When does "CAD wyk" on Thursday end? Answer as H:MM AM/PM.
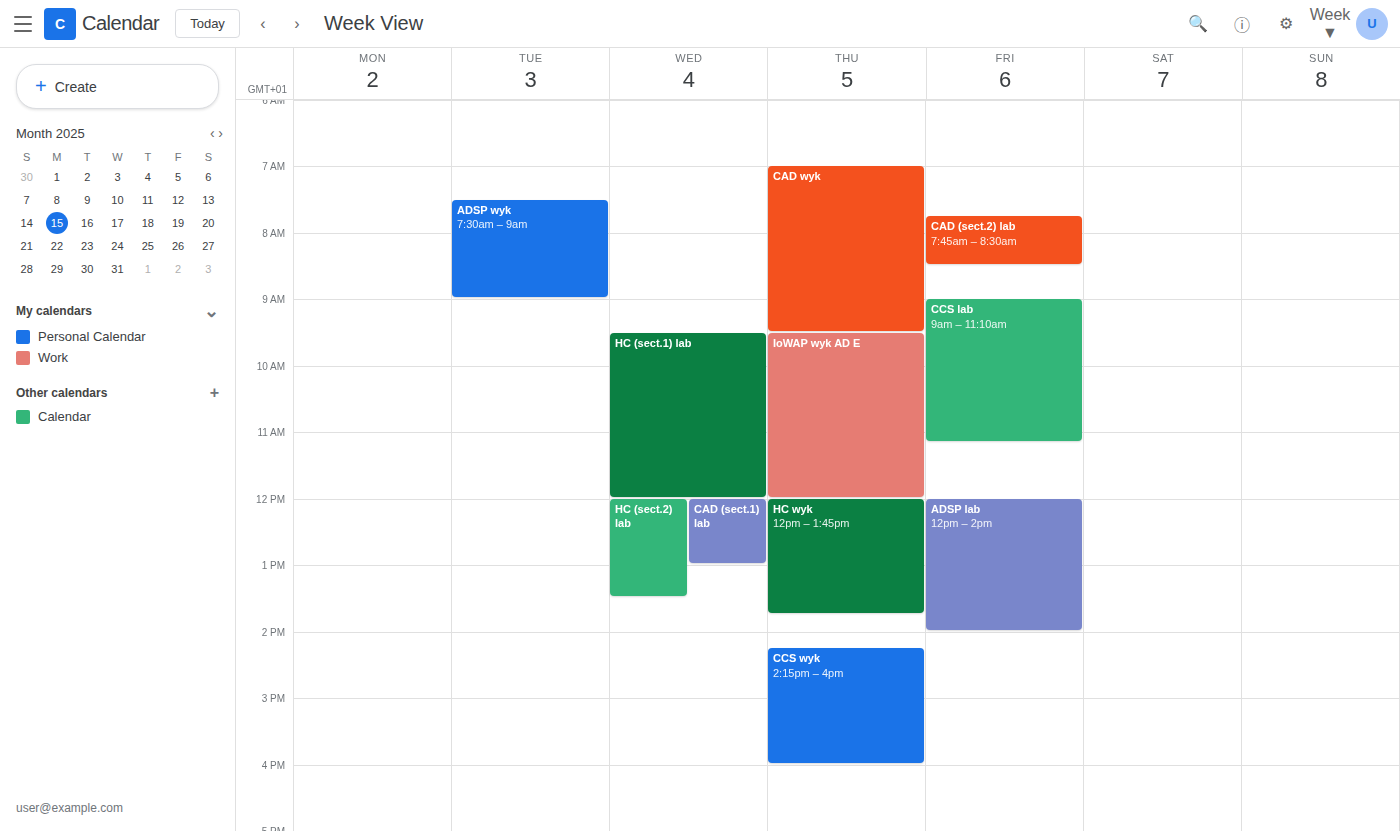
9:30 AM